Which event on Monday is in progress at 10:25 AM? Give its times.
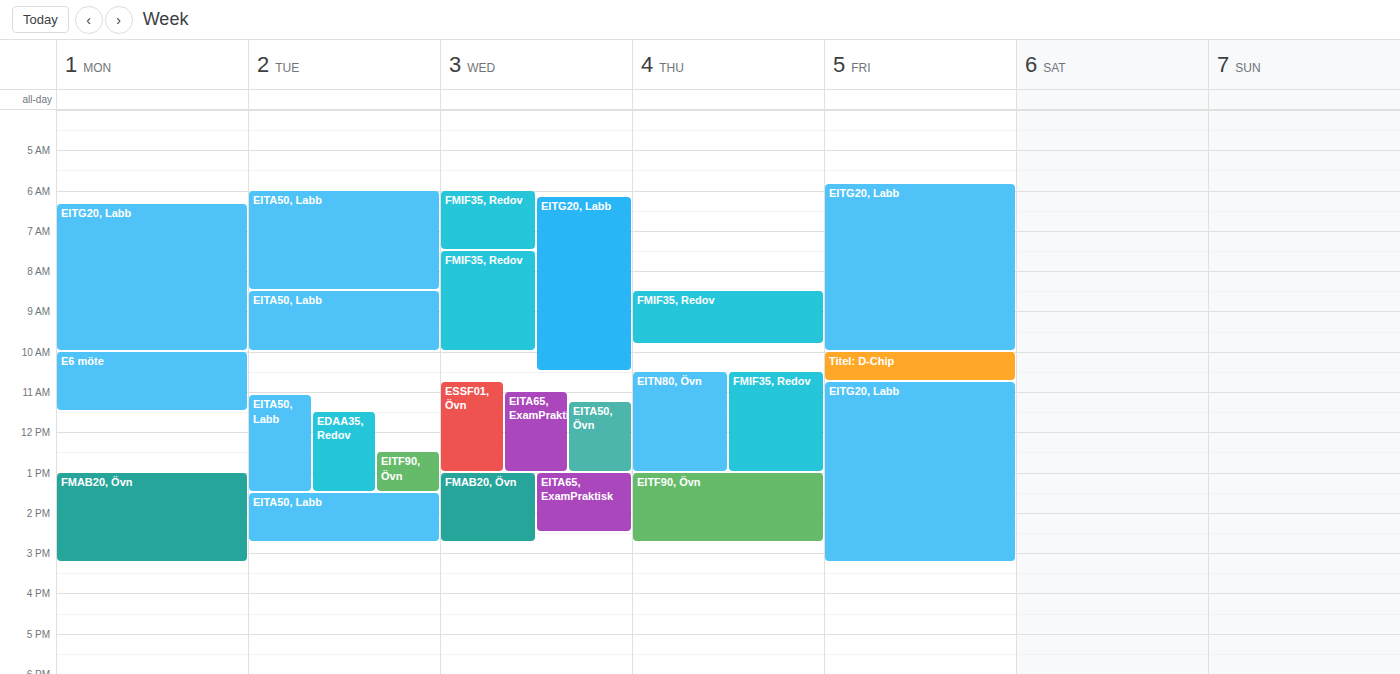
"E6 möte", 10:00 AM to 11:30 AM